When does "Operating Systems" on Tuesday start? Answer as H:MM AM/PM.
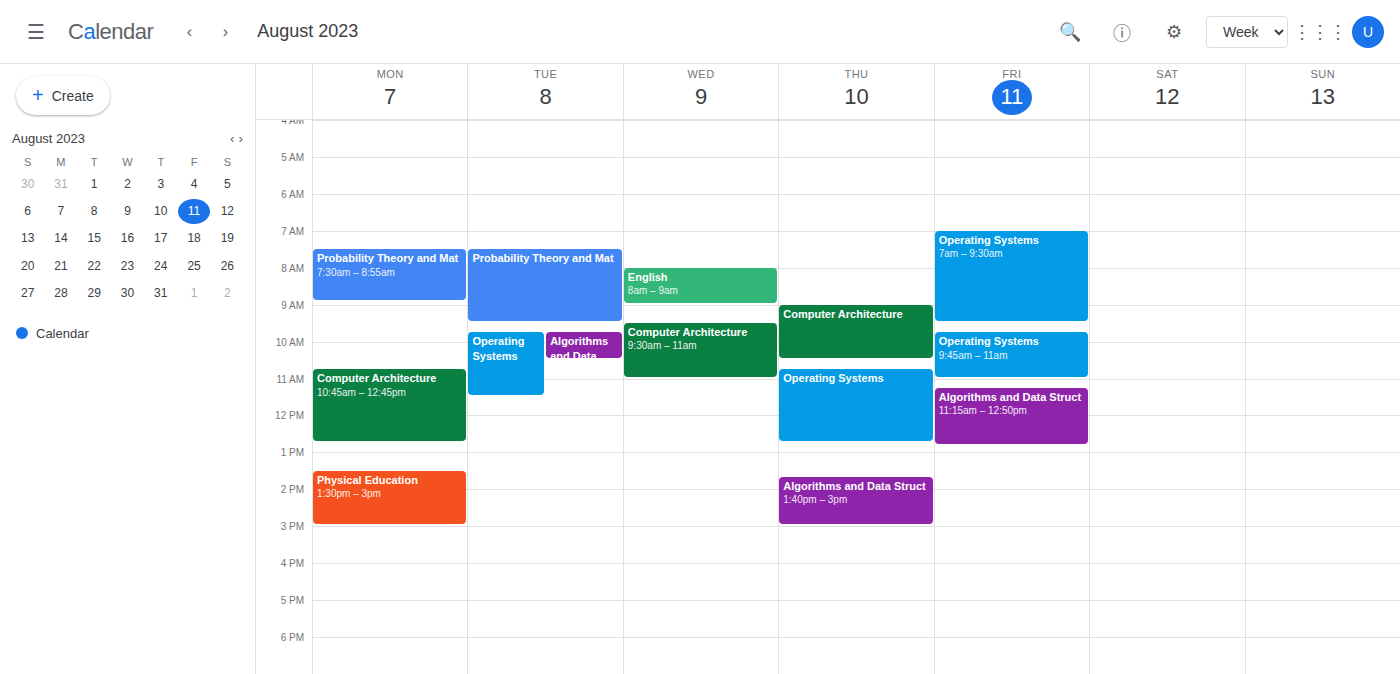
9:45 AM